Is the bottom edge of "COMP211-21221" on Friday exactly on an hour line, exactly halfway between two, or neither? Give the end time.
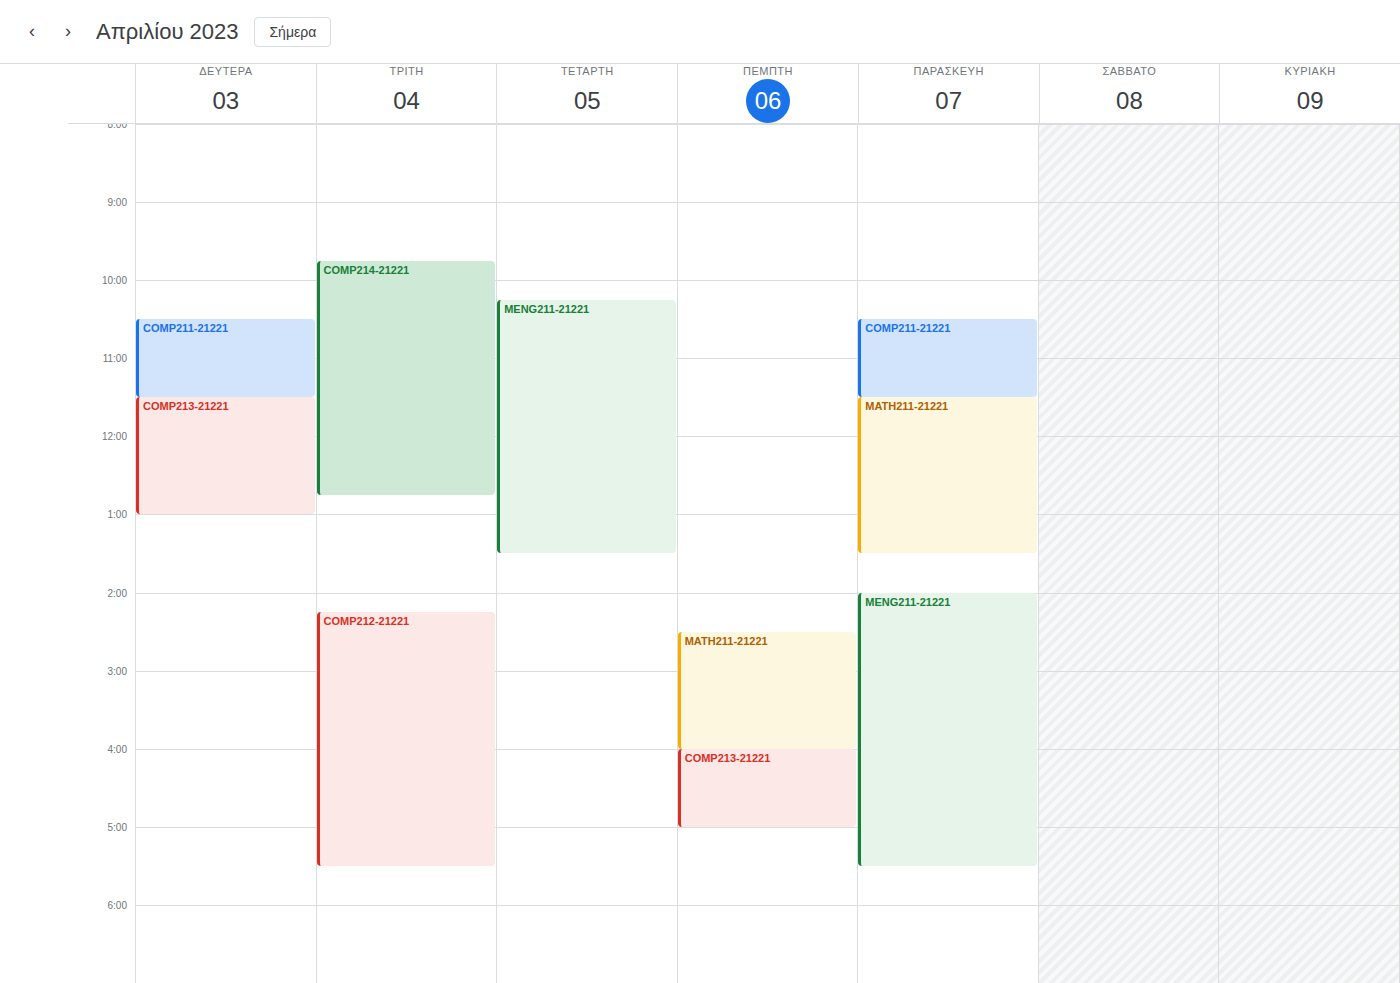
11:30 AM -- halfway between the 11 AM and 12 PM lines.